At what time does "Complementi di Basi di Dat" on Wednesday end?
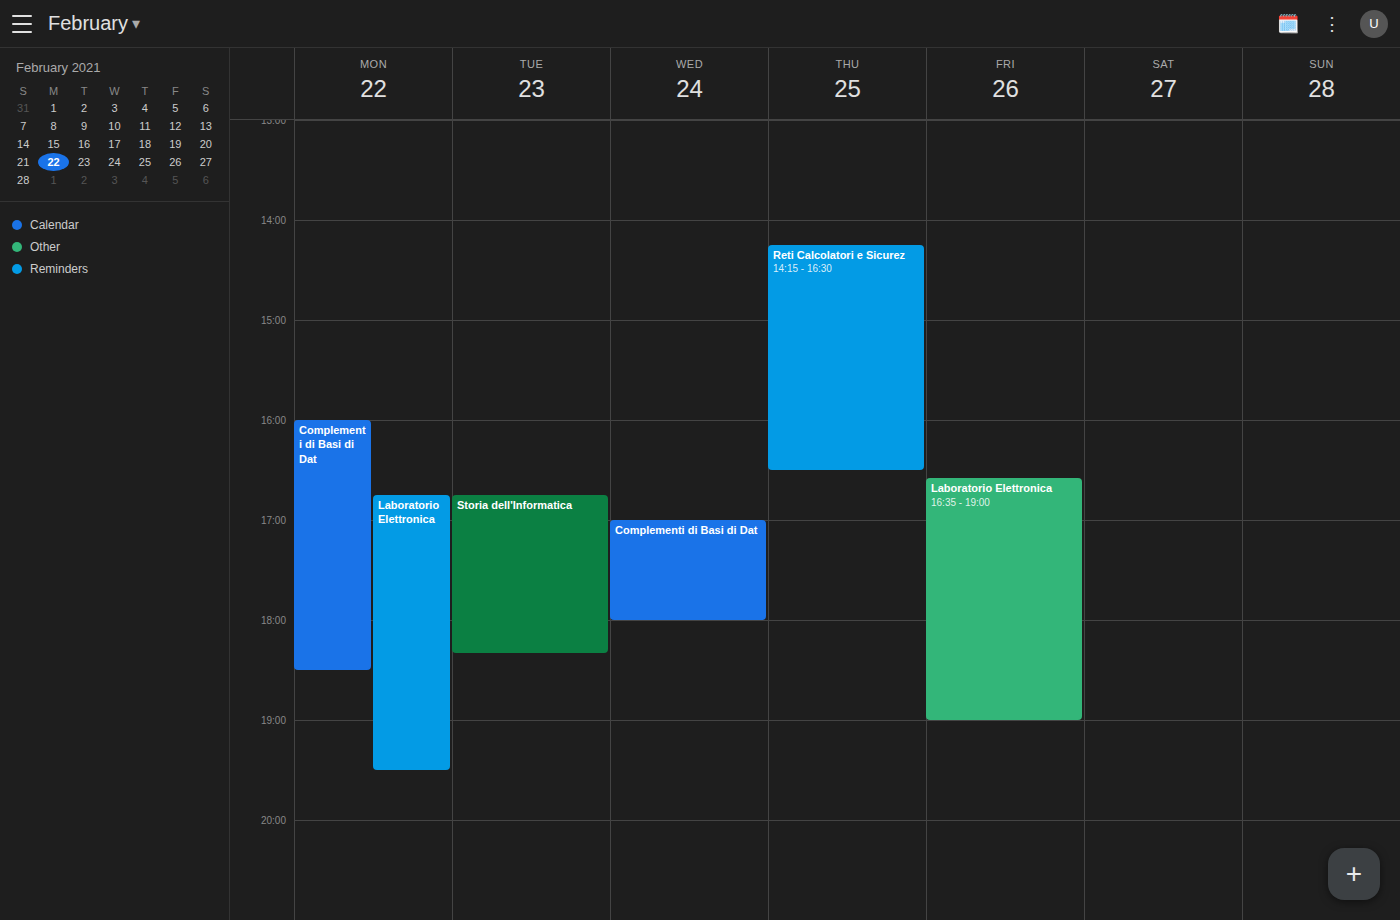
6:00 PM